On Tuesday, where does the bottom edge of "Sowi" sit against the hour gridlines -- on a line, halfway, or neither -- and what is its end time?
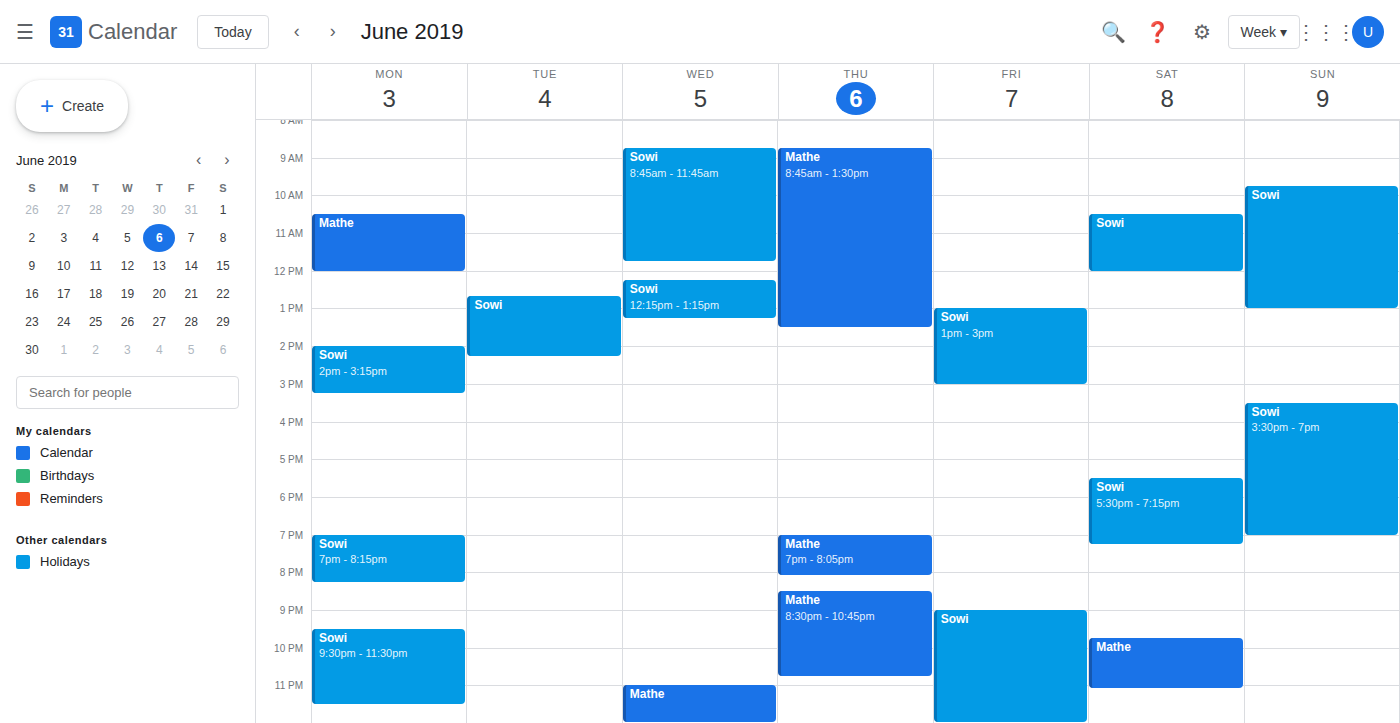
14:15 -- neither: a quarter of the way from the 14:00 line to the 15:00 line.